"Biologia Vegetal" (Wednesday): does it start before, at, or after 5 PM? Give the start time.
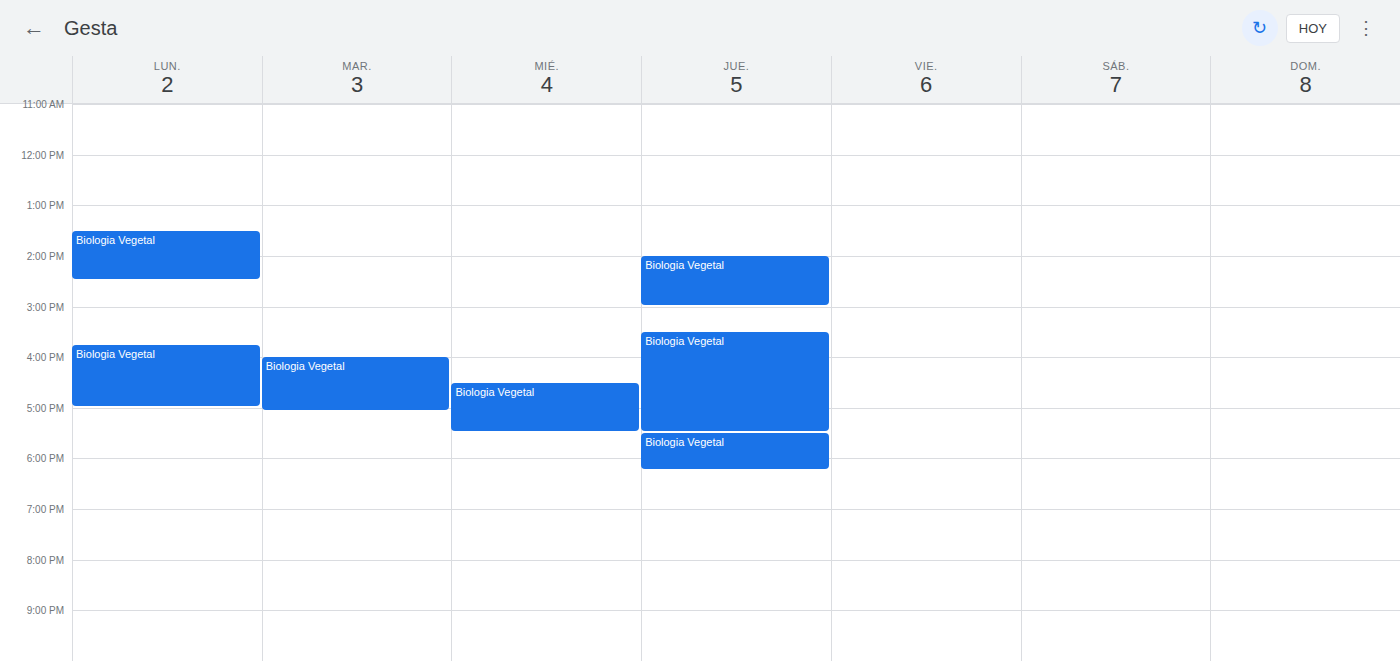
4:30 PM -- before 5 PM, 30 minutes above the 5 PM line.